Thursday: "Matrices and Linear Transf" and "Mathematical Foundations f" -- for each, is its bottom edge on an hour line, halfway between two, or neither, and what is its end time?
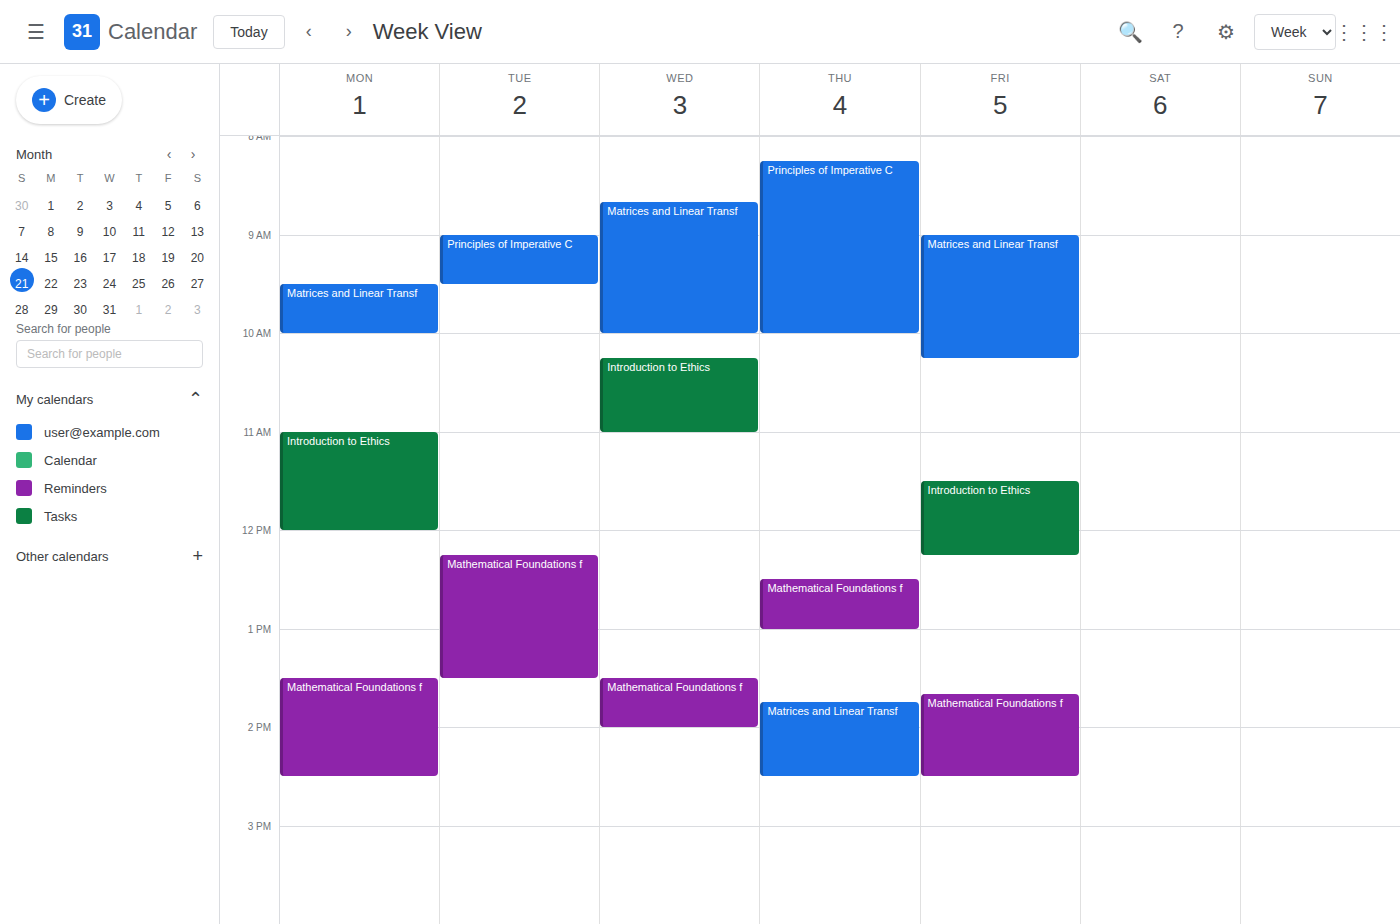
"Matrices and Linear Transf": 2:30 PM, halfway between the 2 PM and 3 PM lines. "Mathematical Foundations f": 1:00 PM, exactly on the 1 PM line.